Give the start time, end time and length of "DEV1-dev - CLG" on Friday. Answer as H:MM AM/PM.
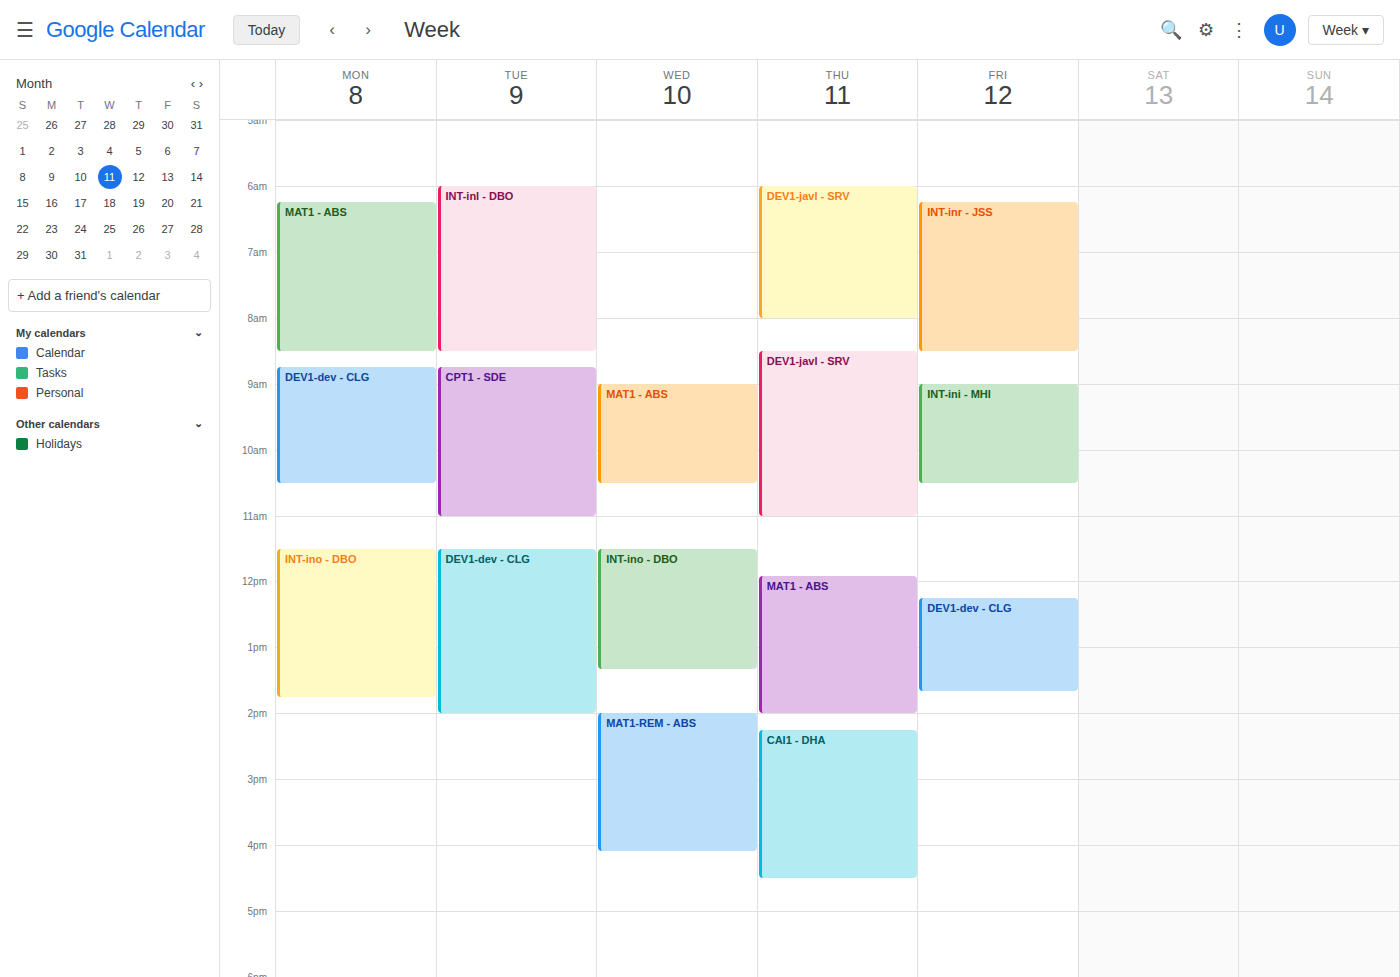
12:15 PM to 1:40 PM, 1 hour 25 minutes